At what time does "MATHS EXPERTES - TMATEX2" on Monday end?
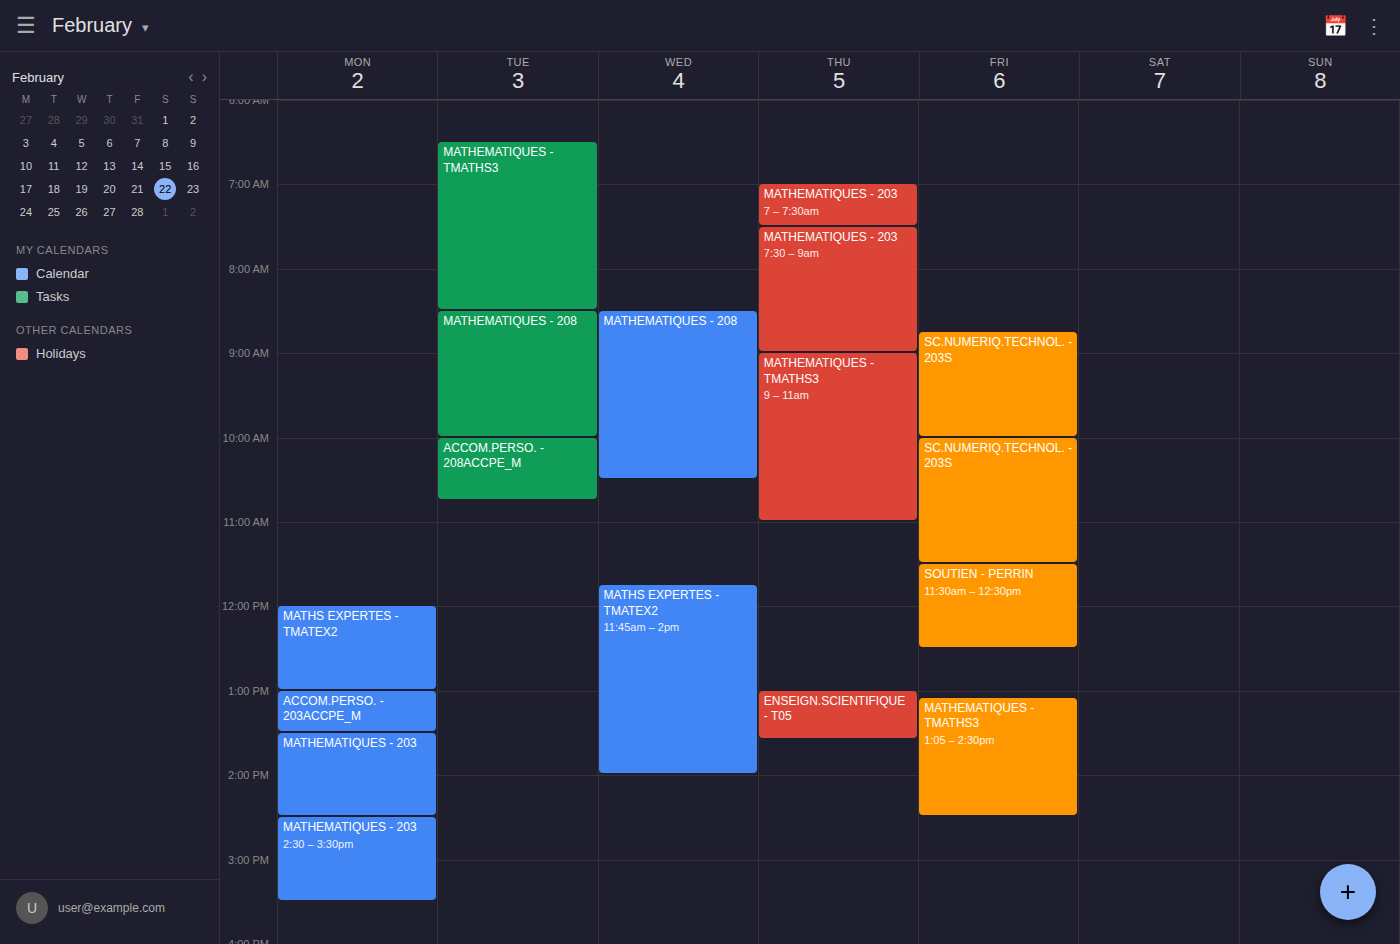
1:00 PM